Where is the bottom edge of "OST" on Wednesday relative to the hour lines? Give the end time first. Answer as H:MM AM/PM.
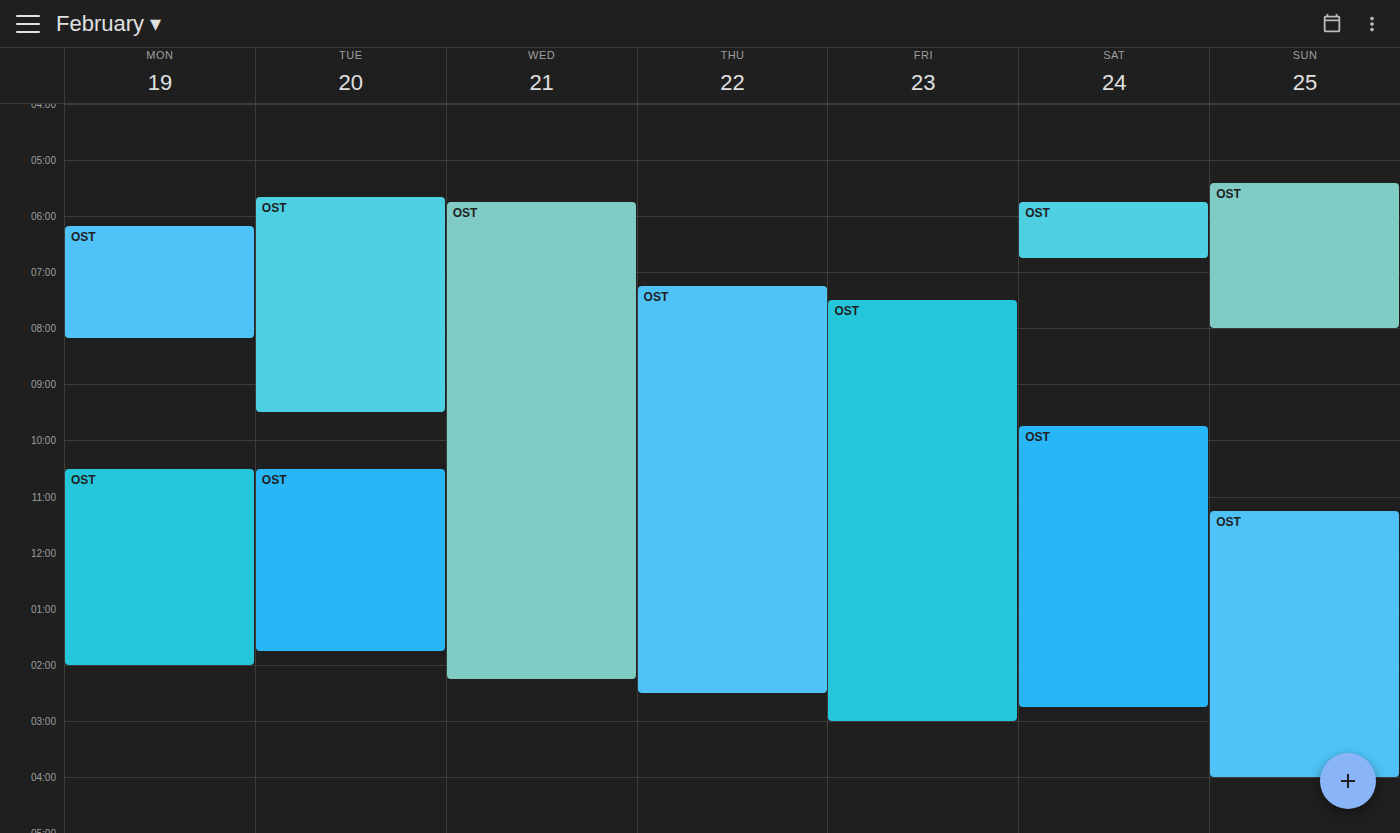
2:15 PM -- neither: a quarter of the way from the 2 PM line to the 3 PM line.